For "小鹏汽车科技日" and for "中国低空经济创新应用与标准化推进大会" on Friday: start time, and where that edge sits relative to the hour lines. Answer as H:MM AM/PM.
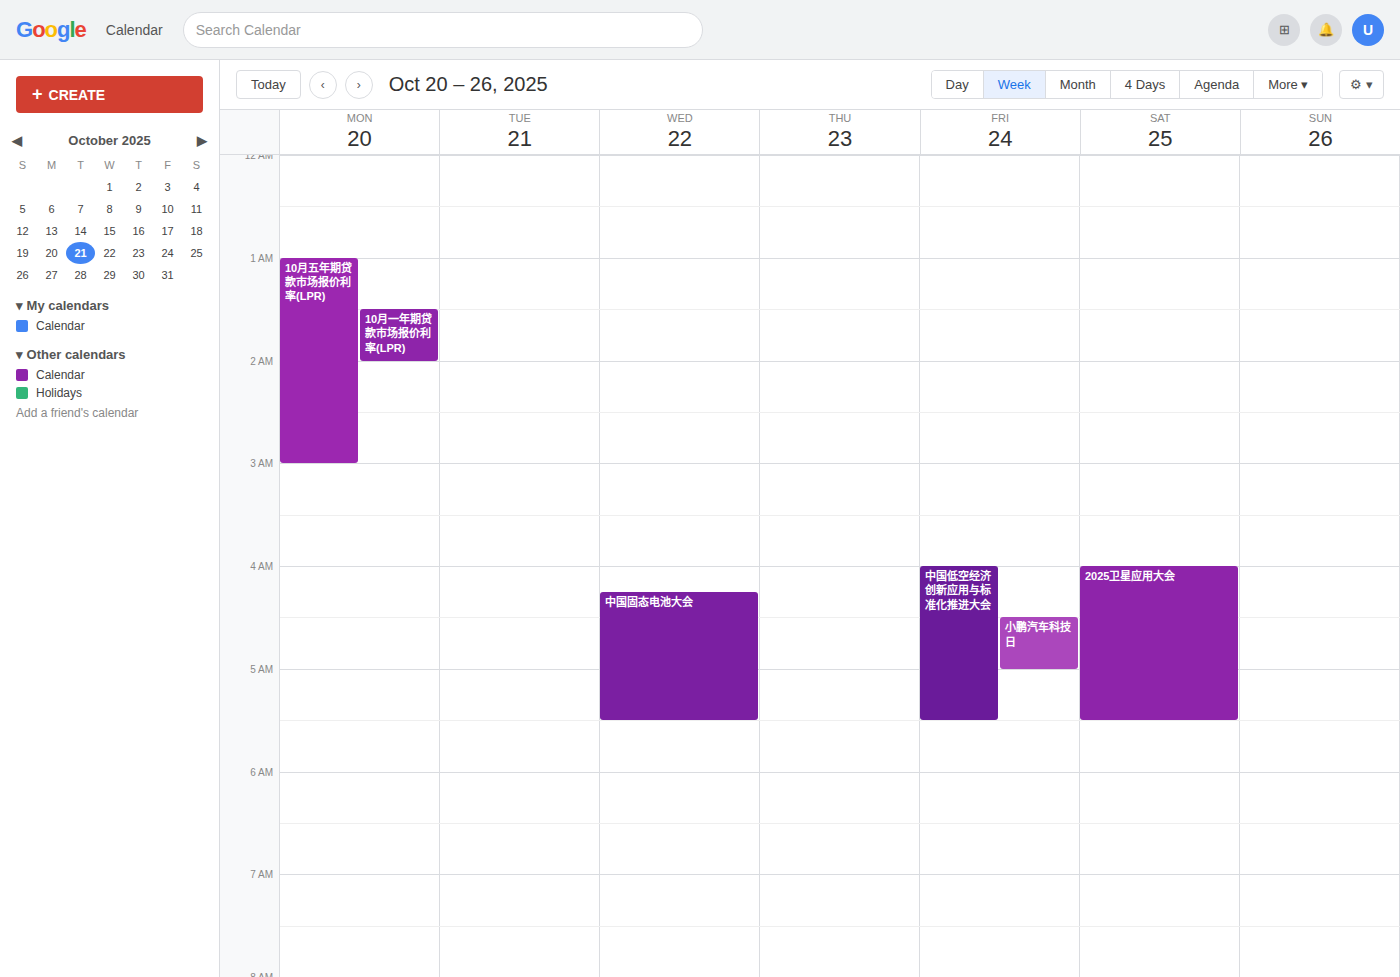
"小鹏汽车科技日": 4:30 AM, halfway between the 4 AM and 5 AM lines. "中国低空经济创新应用与标准化推进大会": 4:00 AM, exactly on the 4 AM line.